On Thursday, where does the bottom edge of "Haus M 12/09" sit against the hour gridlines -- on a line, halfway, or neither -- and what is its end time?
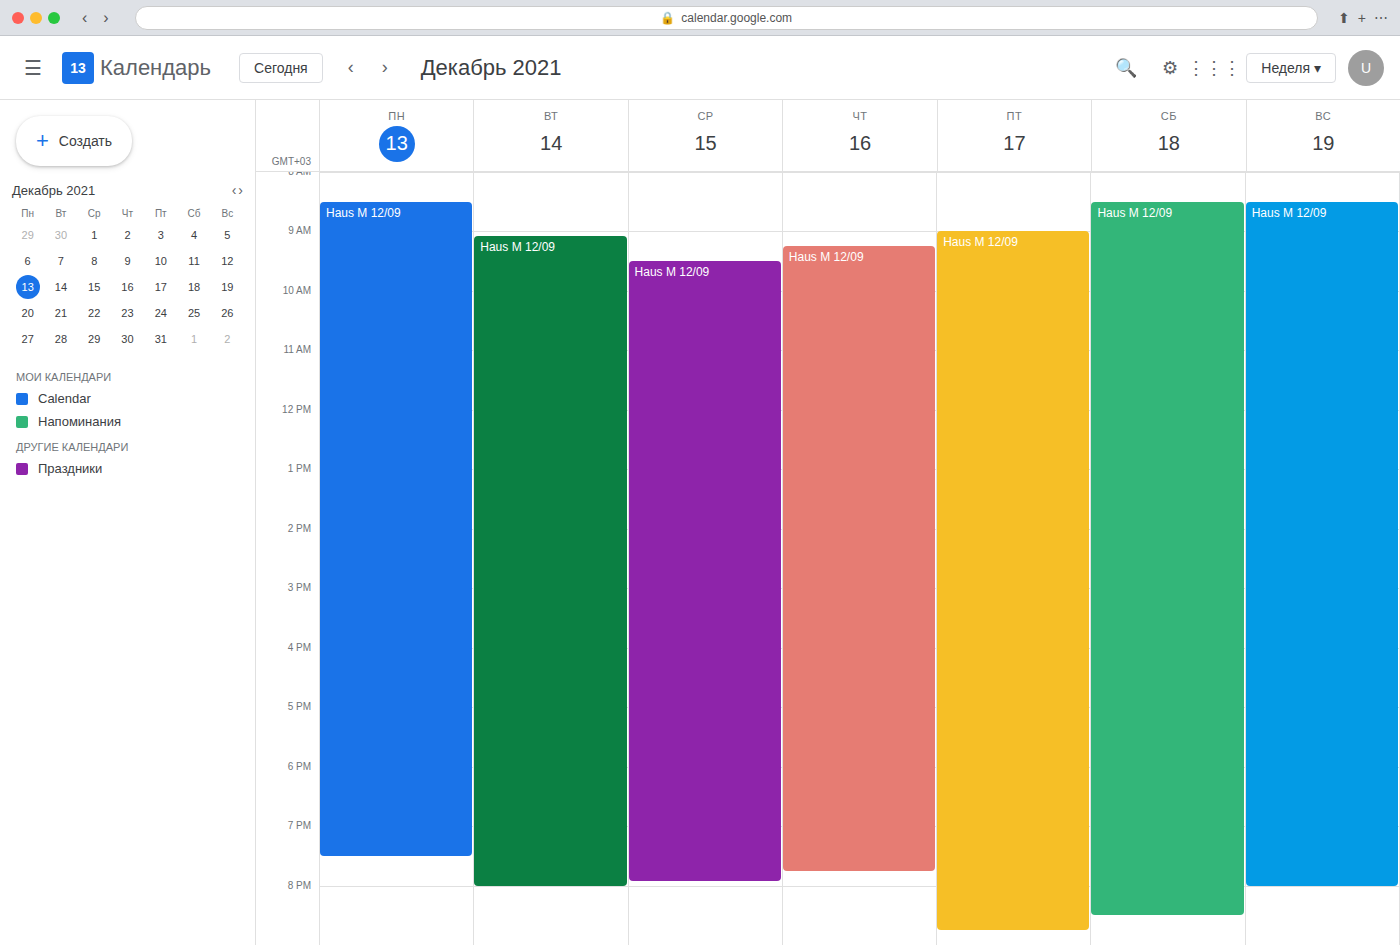
7:45 PM -- neither: three quarters of the way from the 7 PM line to the 8 PM line.